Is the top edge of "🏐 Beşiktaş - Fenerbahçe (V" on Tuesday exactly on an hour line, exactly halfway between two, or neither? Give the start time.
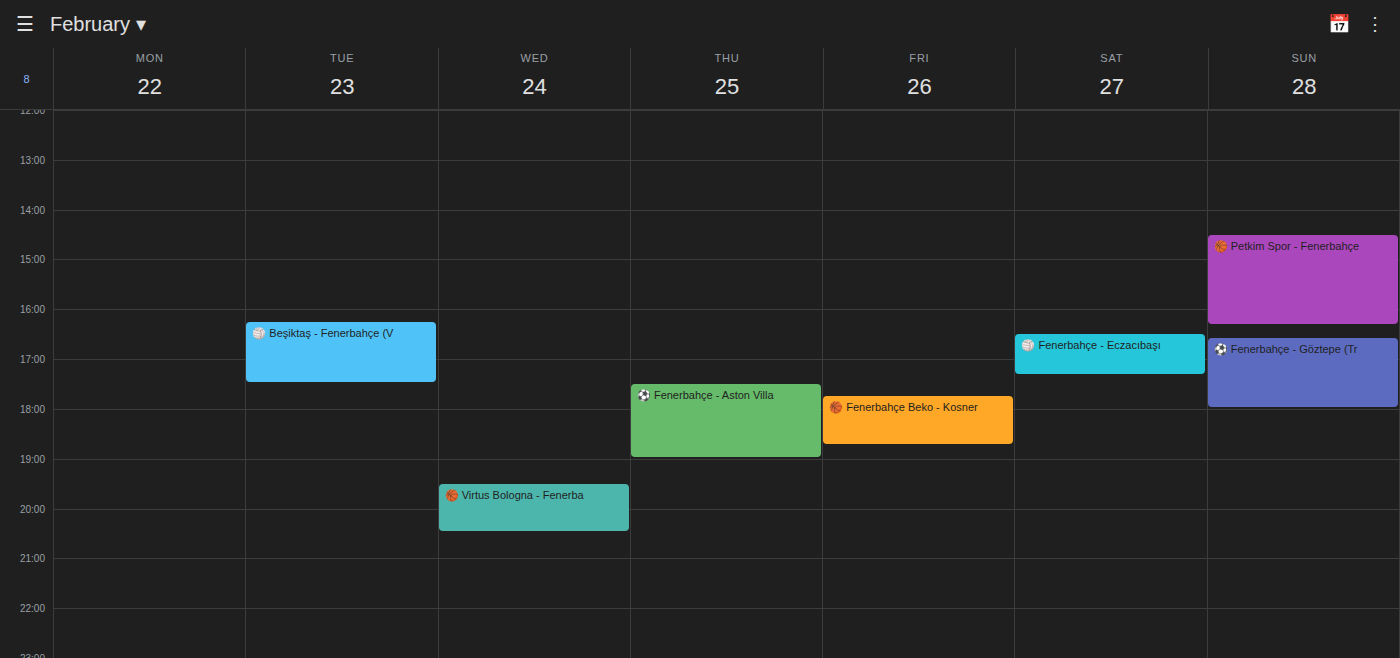
4:15 PM -- neither: a quarter of the way from the 4 PM line to the 5 PM line.